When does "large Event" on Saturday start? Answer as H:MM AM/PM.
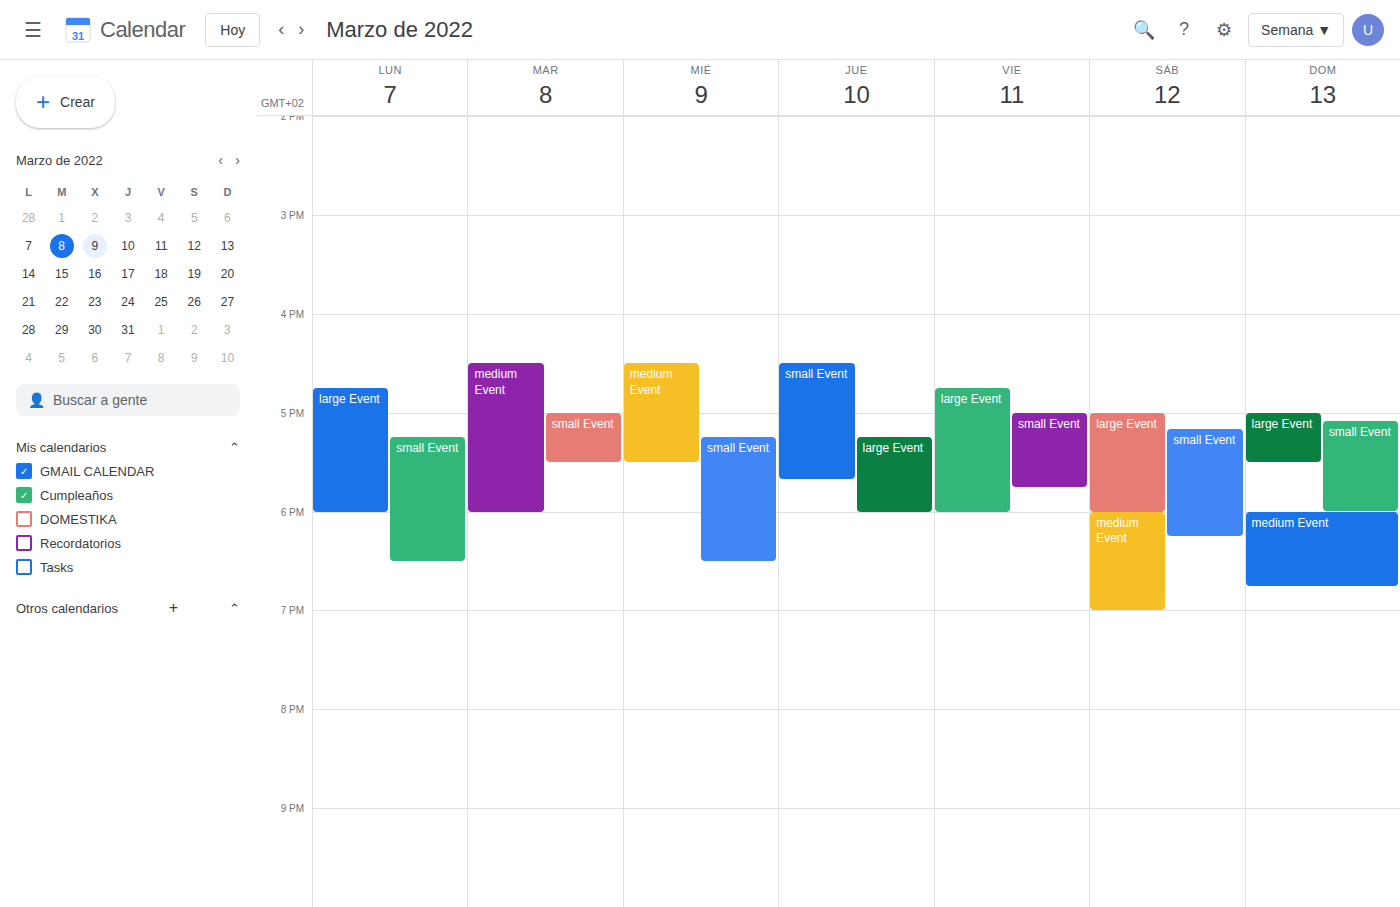
5:00 PM